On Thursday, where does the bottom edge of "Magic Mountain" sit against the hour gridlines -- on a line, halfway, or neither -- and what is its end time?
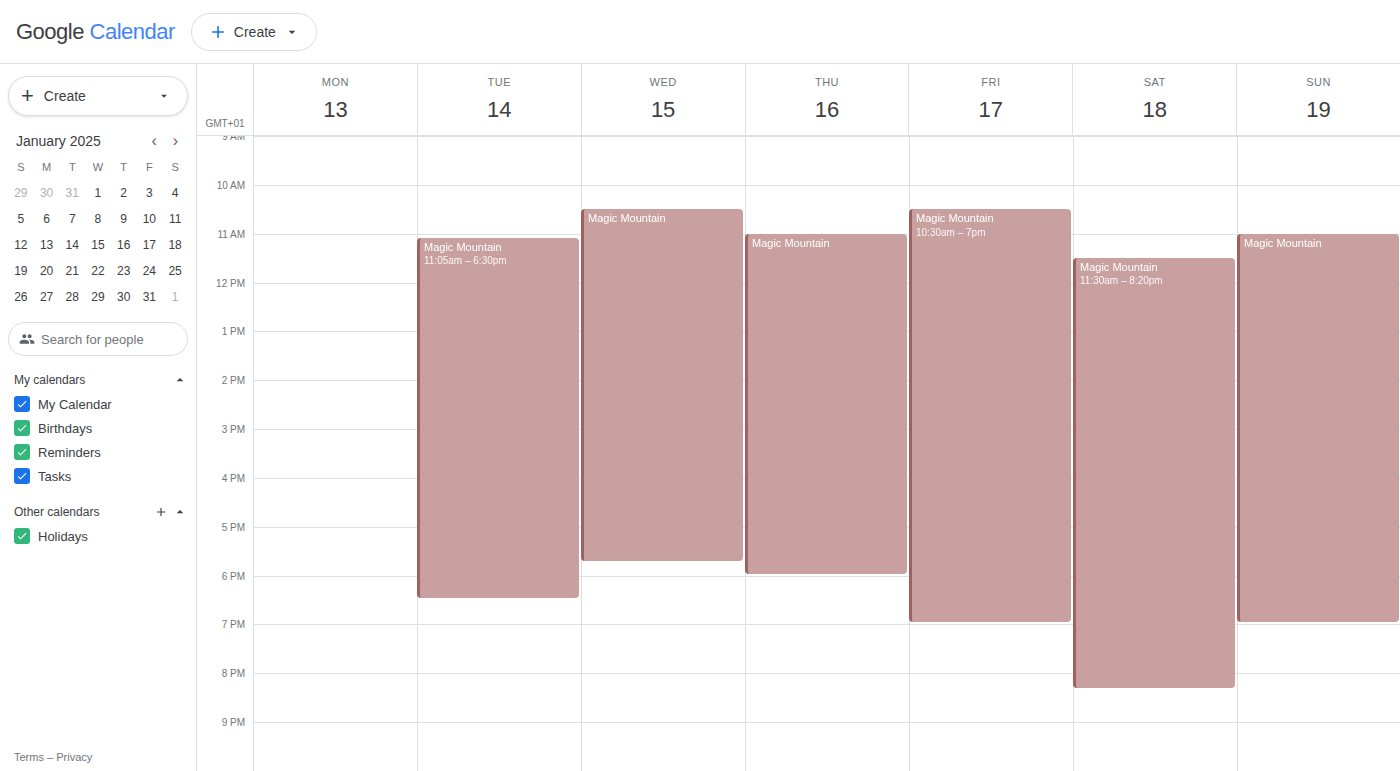
6:00 PM -- exactly on the 6 PM line.